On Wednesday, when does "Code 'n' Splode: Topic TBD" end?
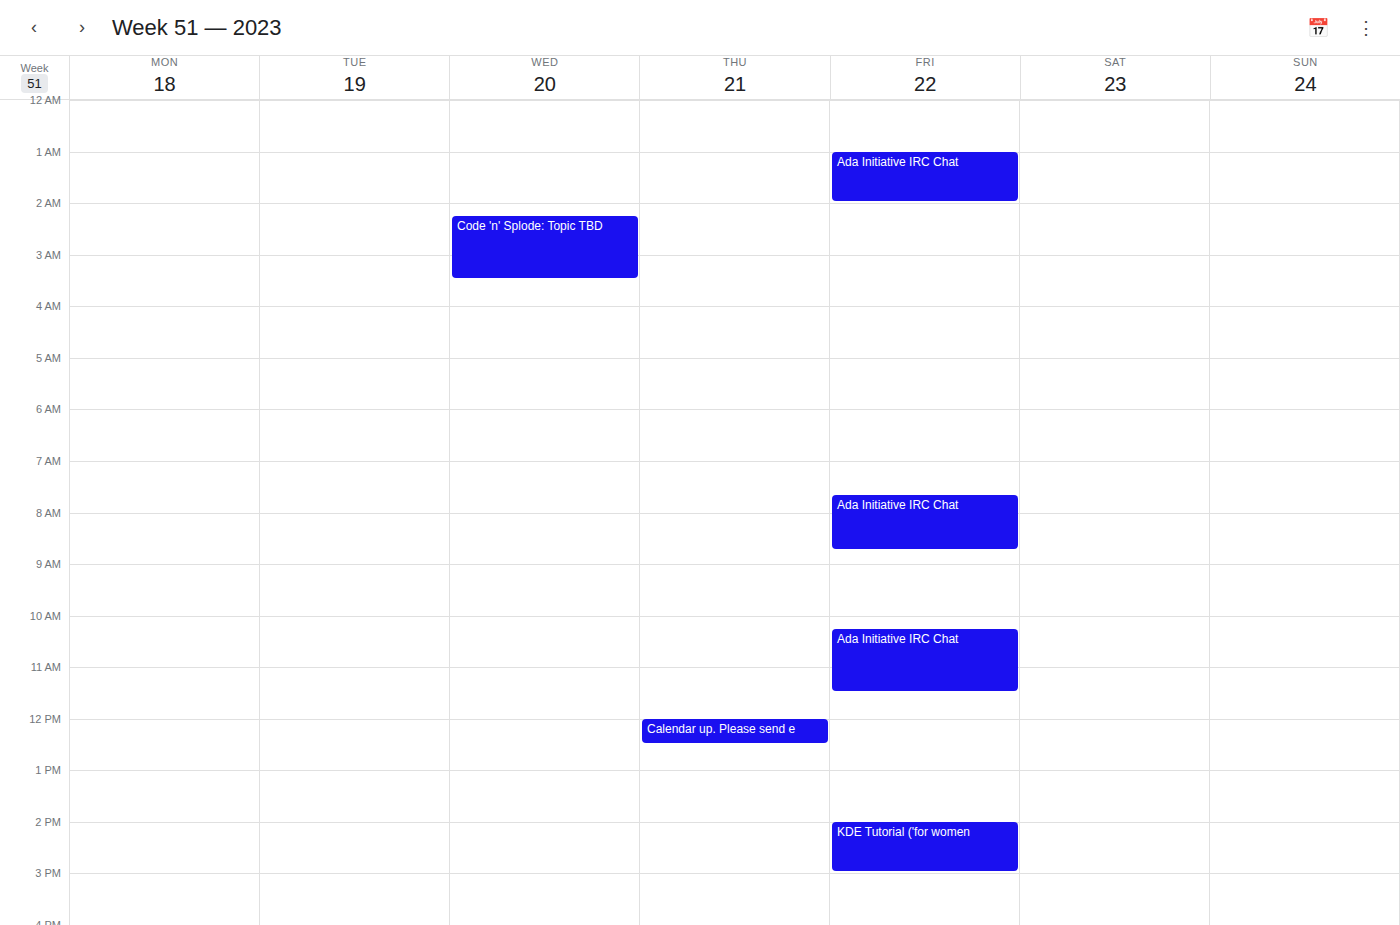
3:30 AM